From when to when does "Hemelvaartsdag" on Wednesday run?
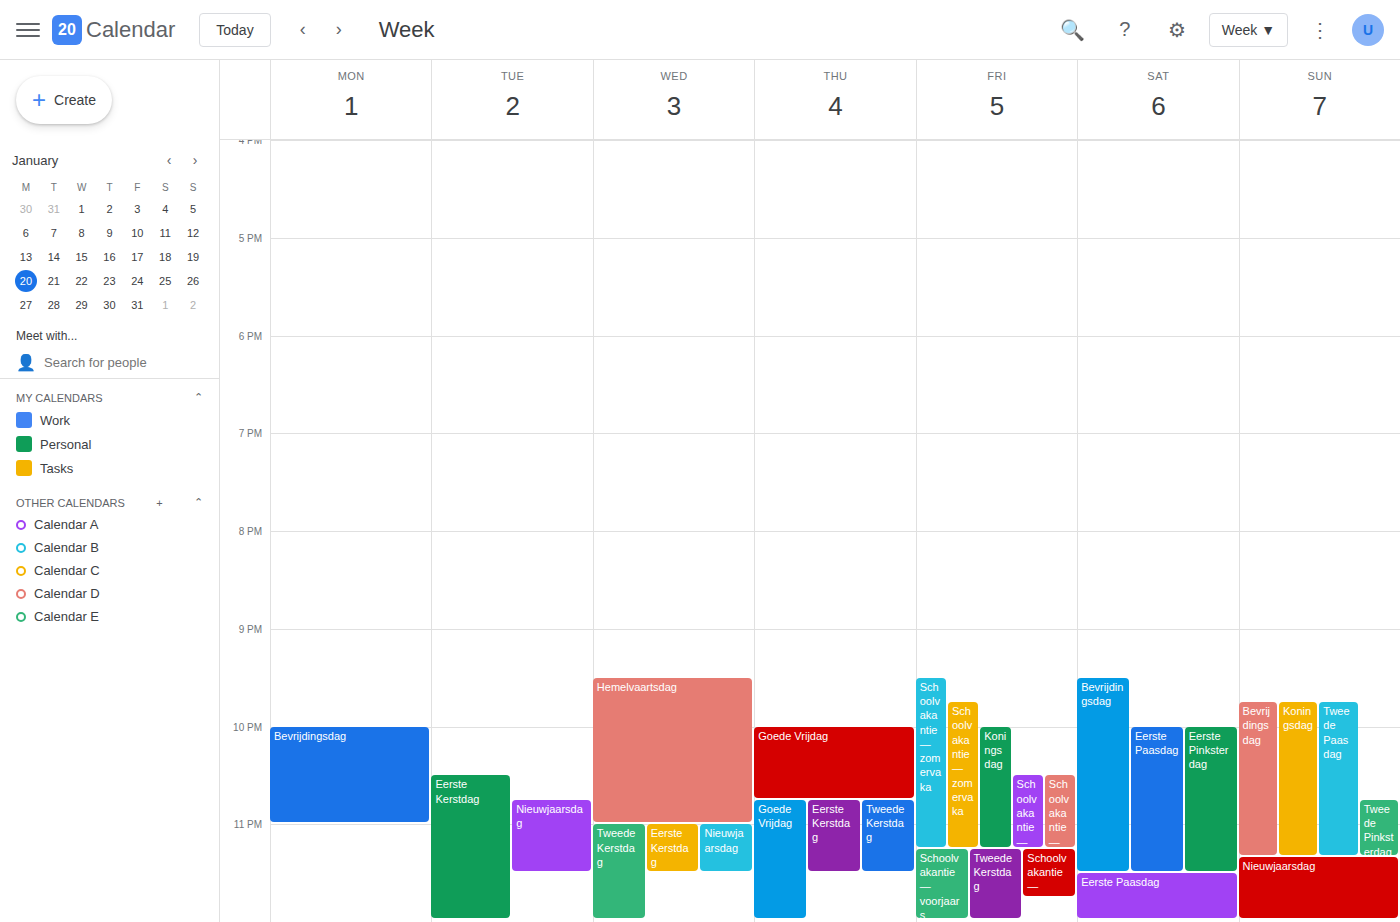
21:30 to 23:00